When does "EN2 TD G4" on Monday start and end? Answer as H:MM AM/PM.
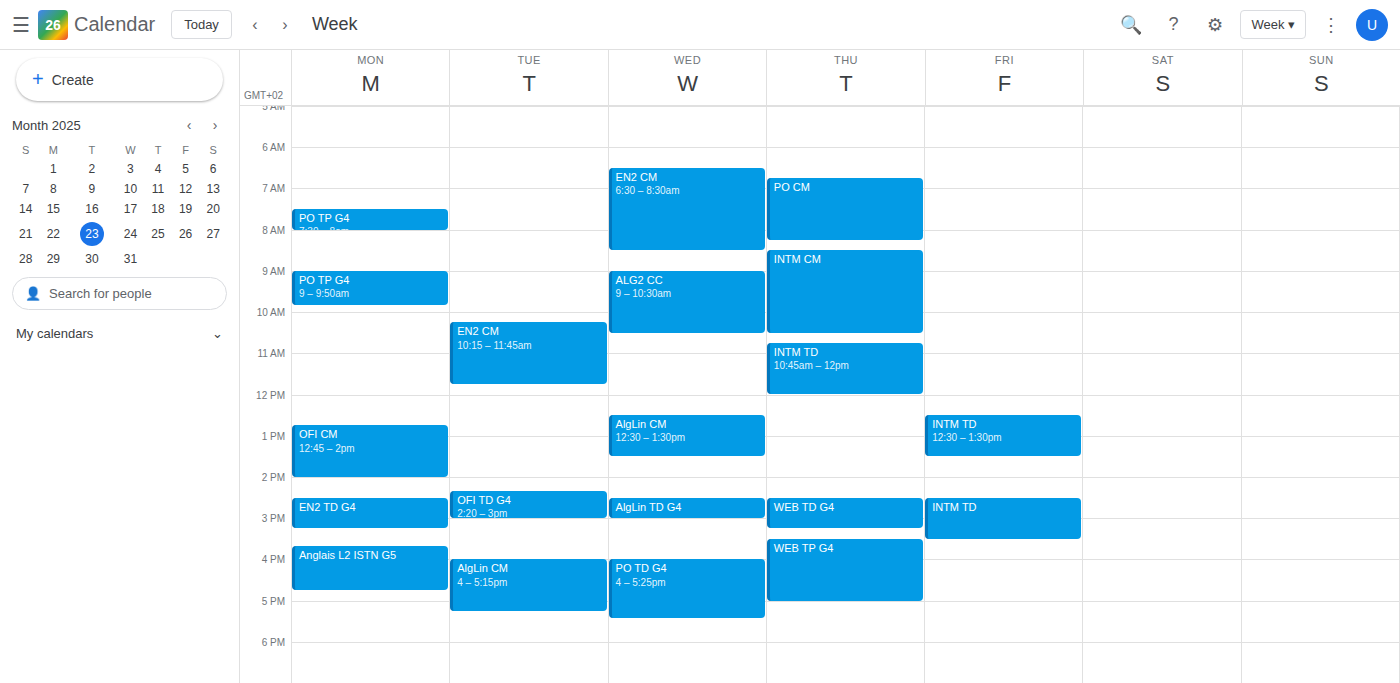
2:30 PM to 3:15 PM